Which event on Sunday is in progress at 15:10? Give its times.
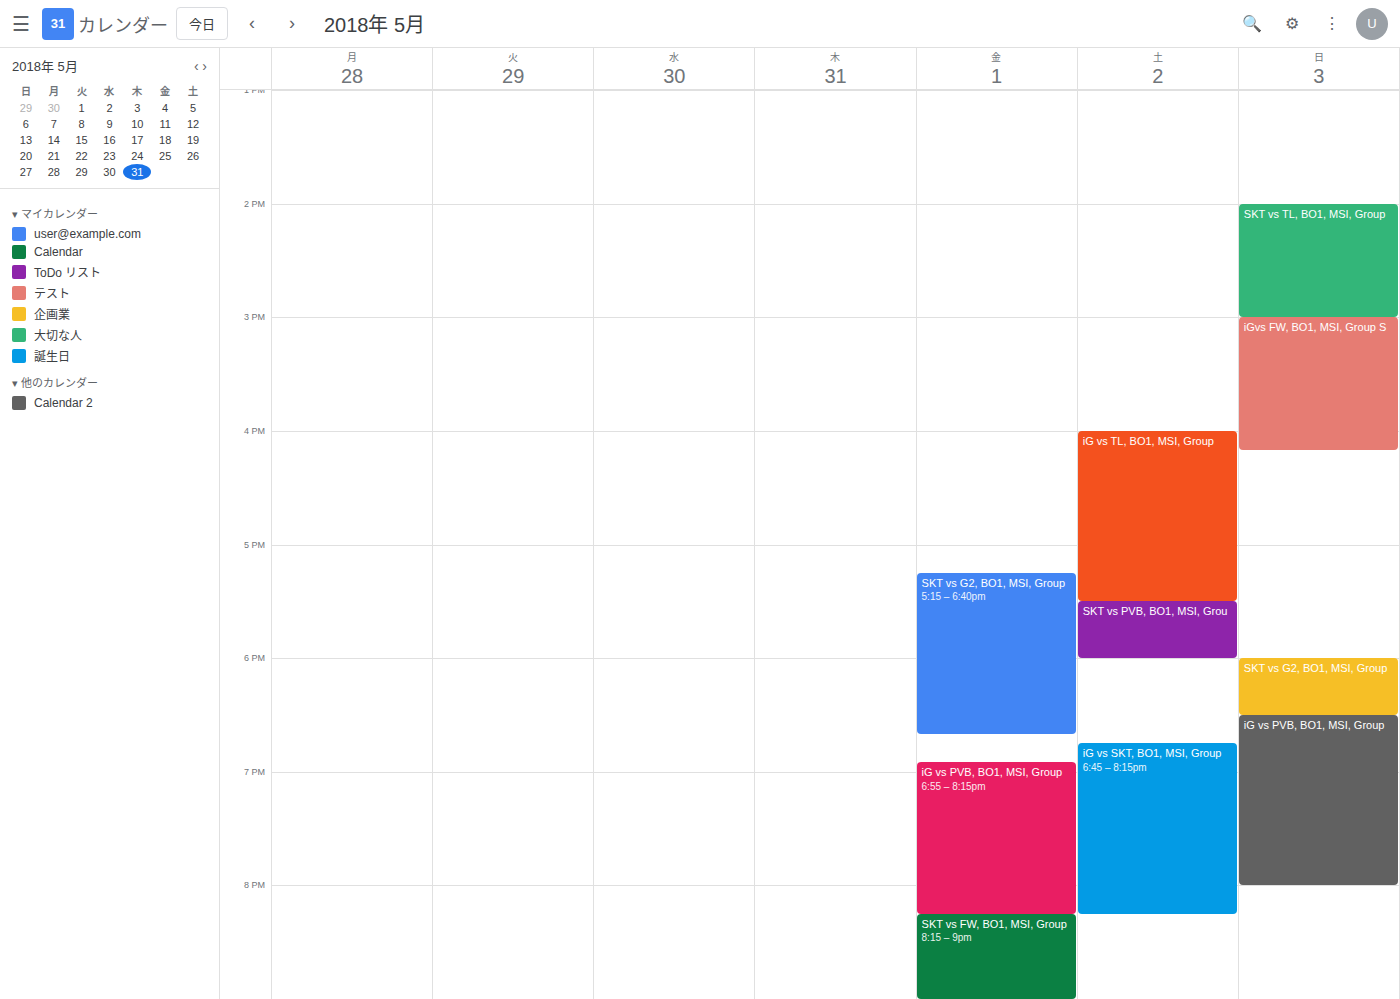
"iGvs FW, BO1, MSI, Group S", 15:00 to 16:10